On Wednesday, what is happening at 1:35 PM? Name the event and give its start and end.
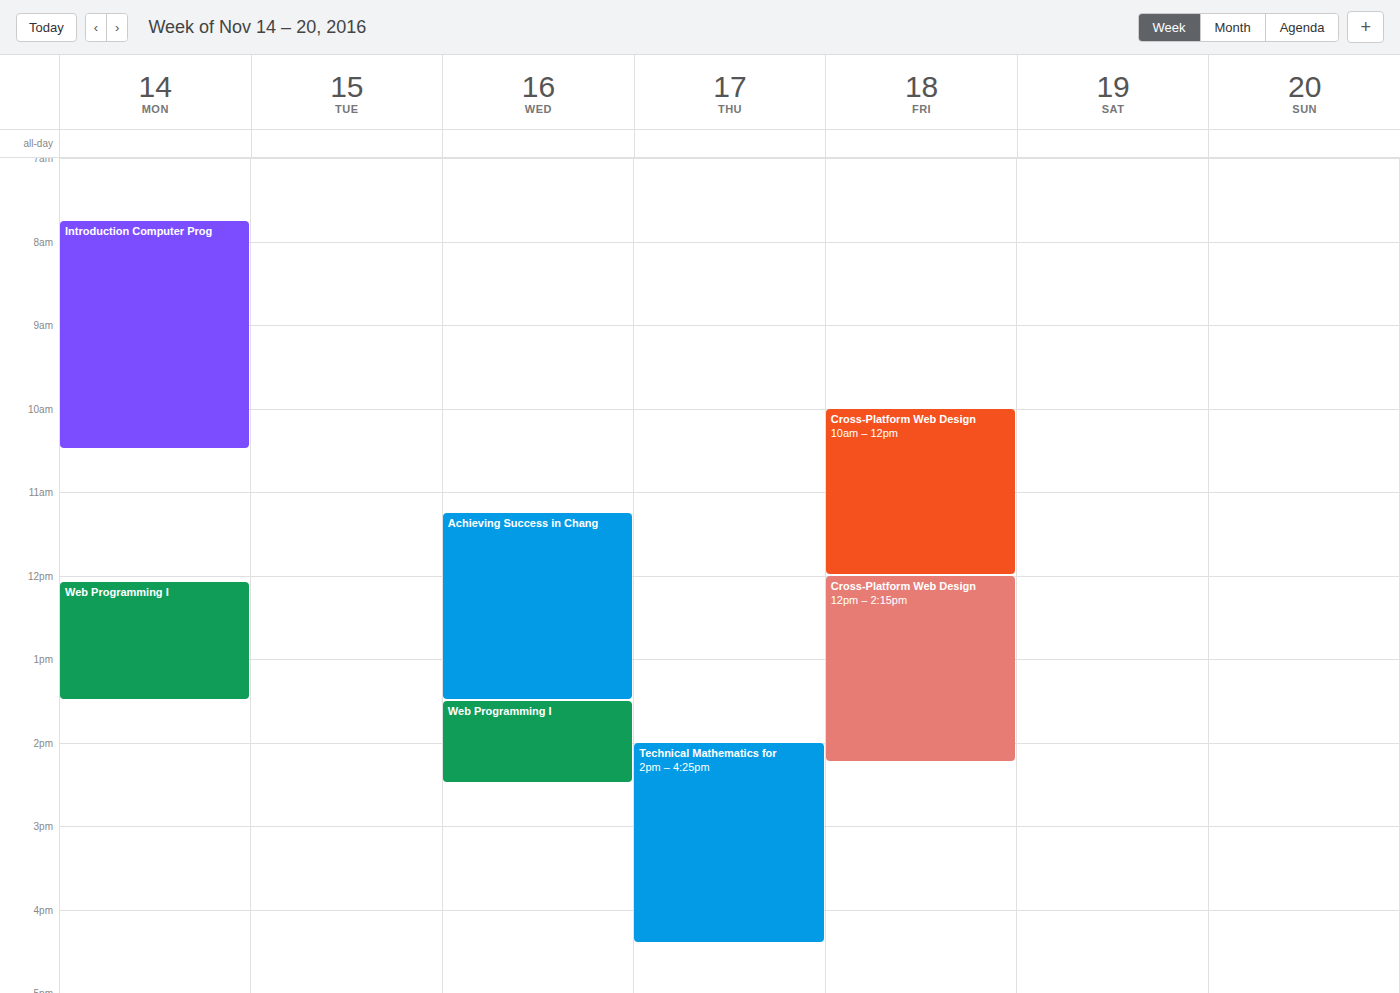
"Web Programming I", 1:30 PM to 2:30 PM